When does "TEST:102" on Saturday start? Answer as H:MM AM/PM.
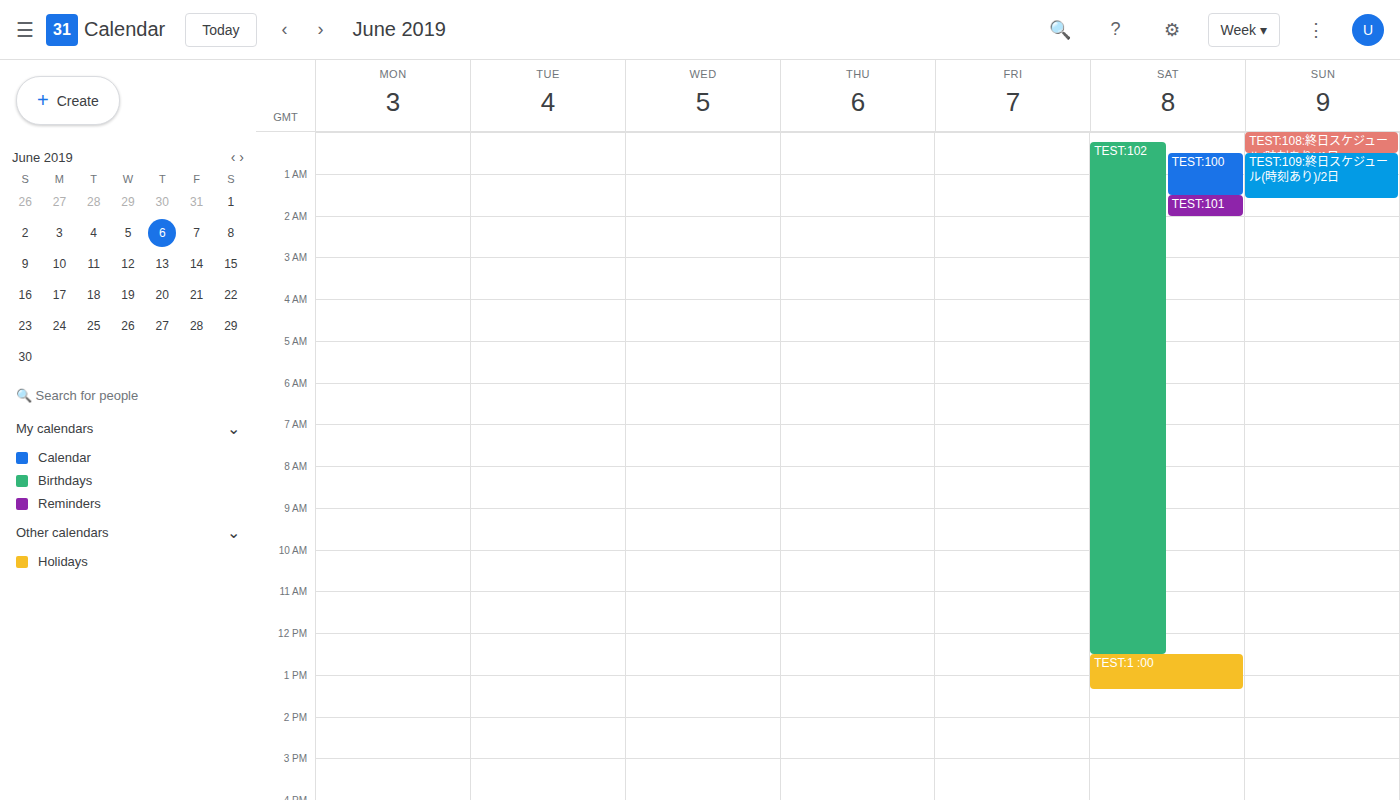
12:15 AM